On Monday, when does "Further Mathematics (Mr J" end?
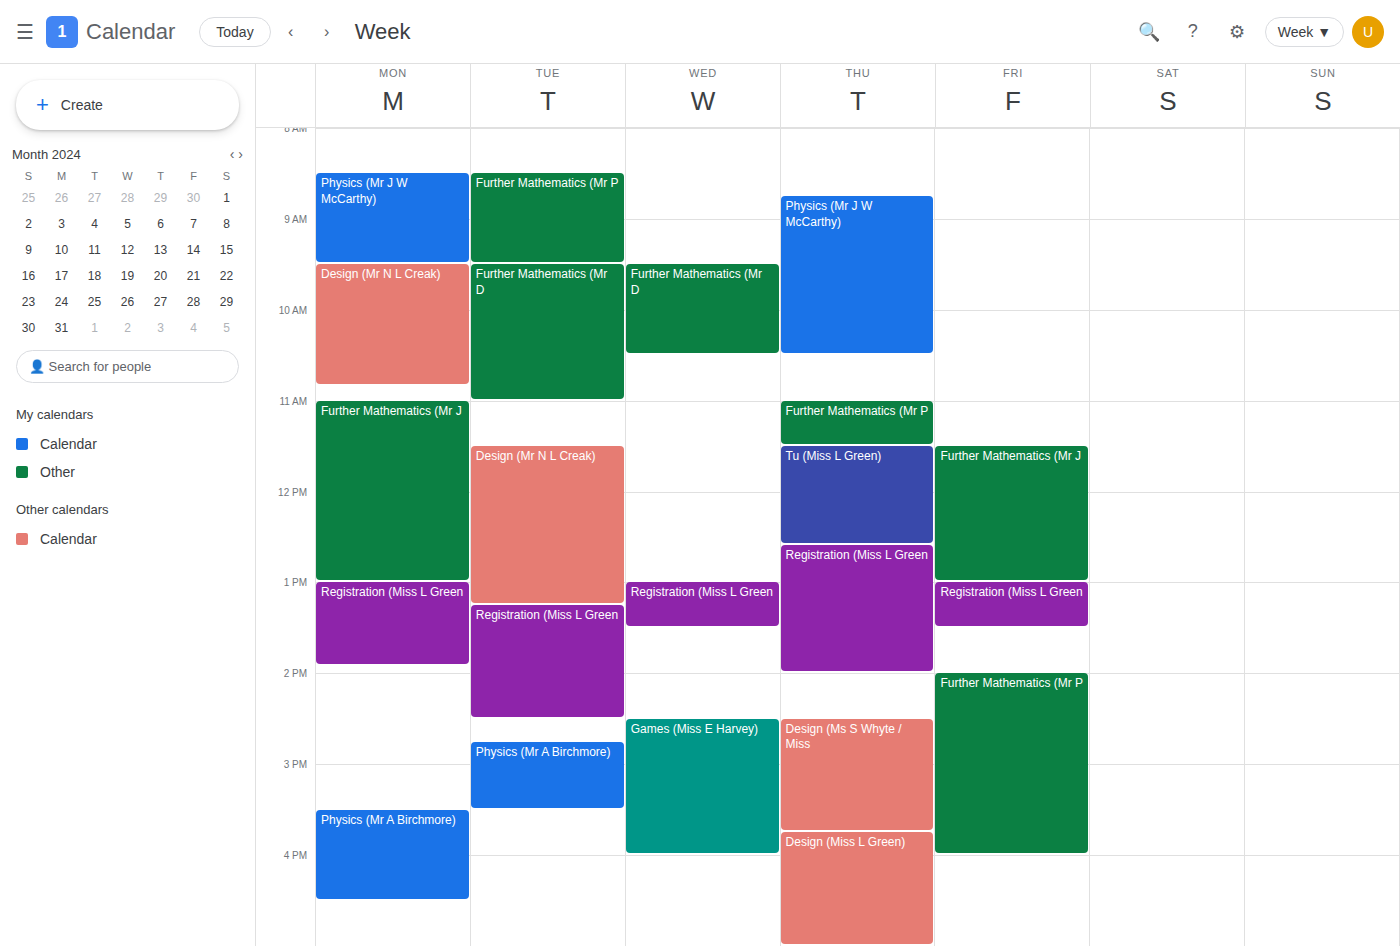
1:00 PM